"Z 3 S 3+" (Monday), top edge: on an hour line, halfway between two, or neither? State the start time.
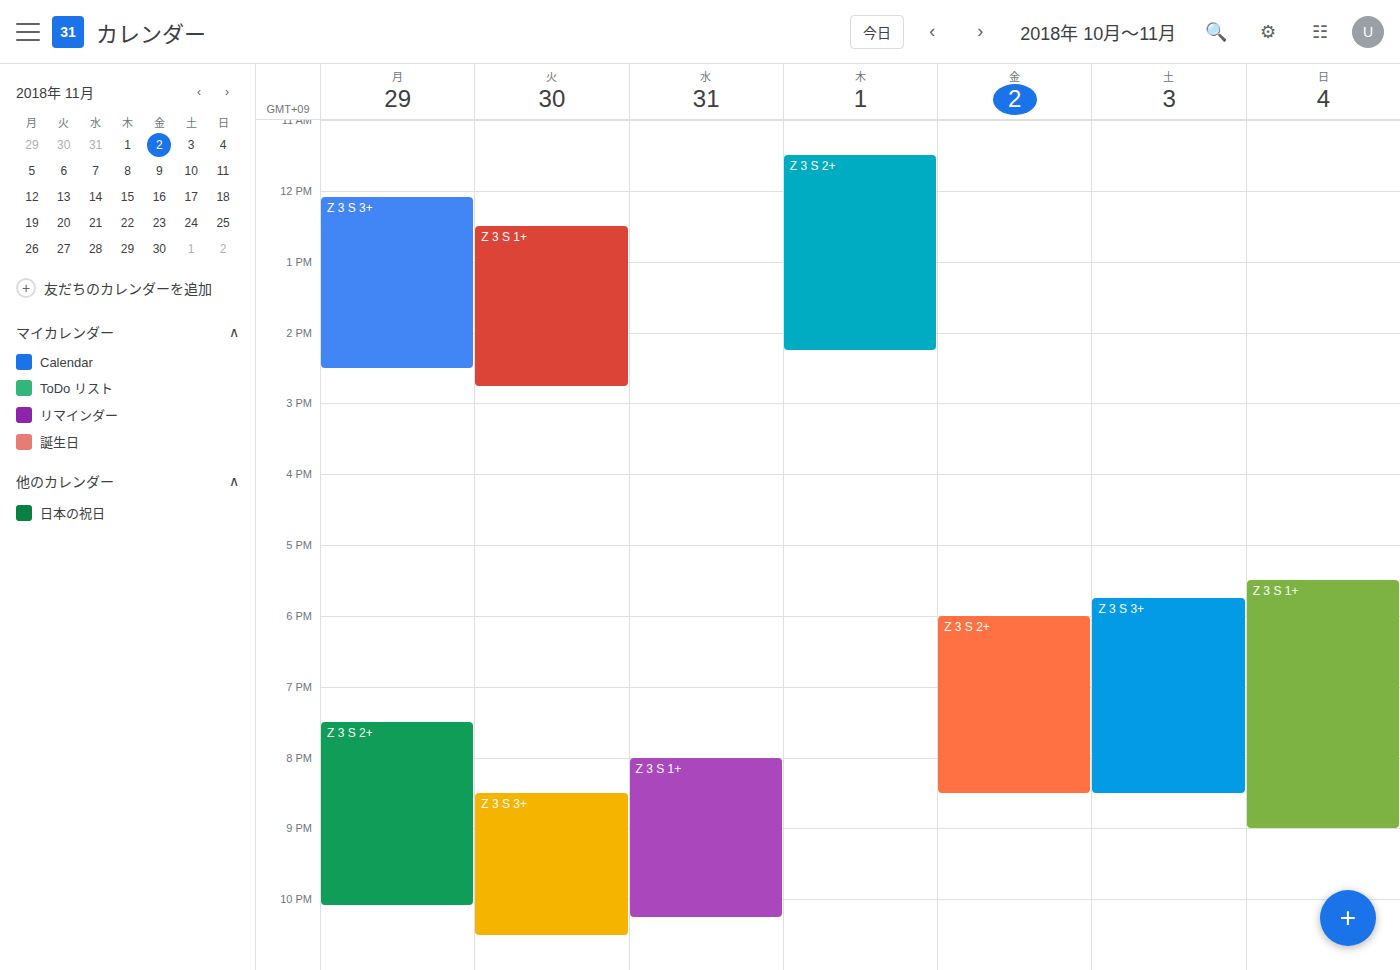
12:05 PM -- neither: 5 minutes below the 12 PM line and 55 minutes above the 1 PM line.